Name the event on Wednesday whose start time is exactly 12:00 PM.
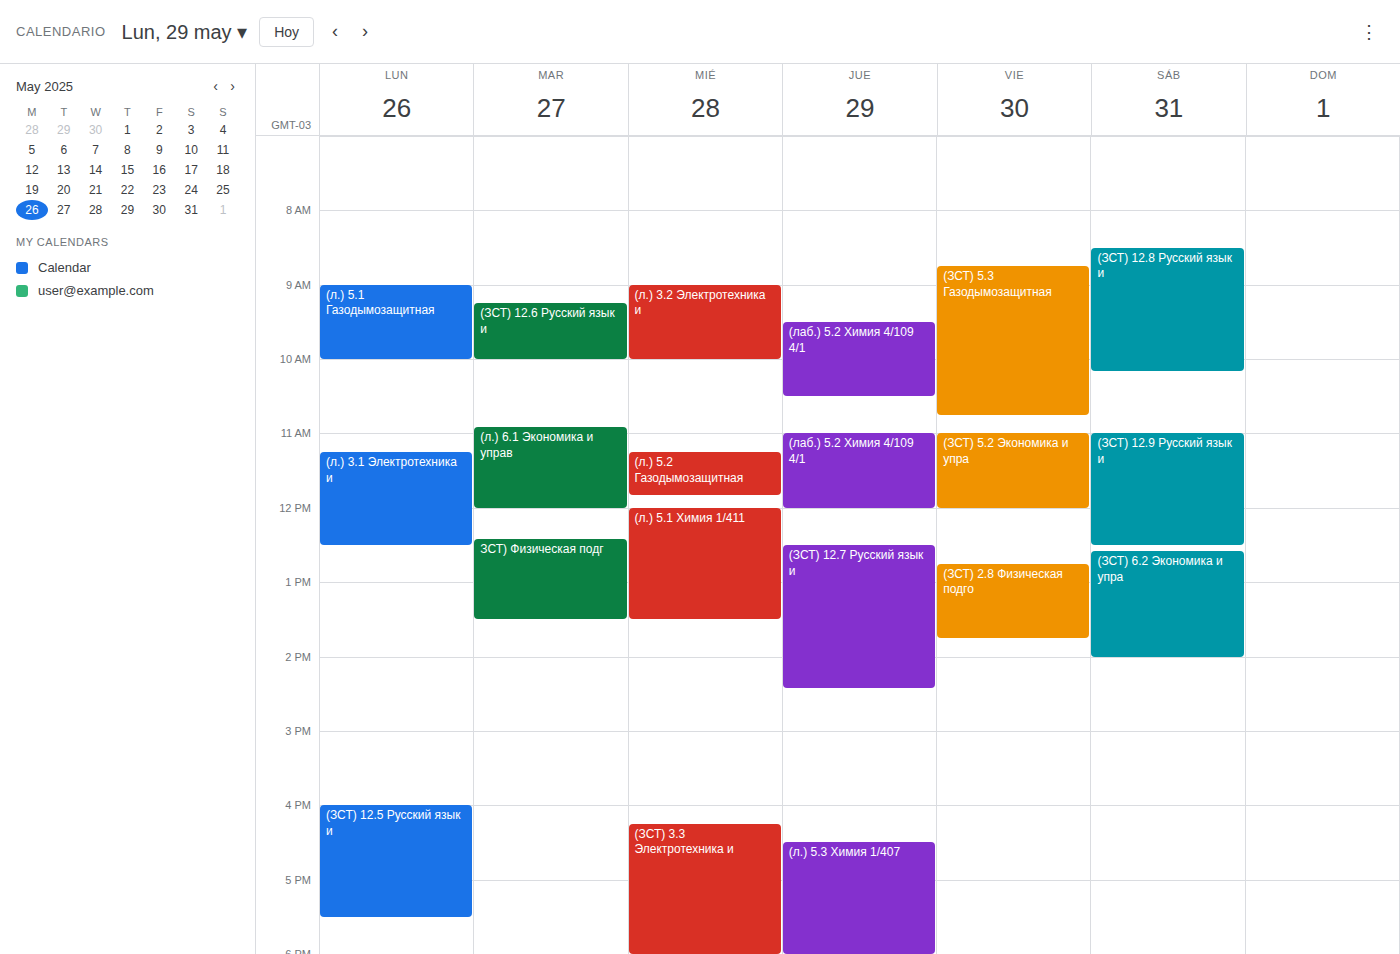
"(л.) 5.1 Химия 1/411"